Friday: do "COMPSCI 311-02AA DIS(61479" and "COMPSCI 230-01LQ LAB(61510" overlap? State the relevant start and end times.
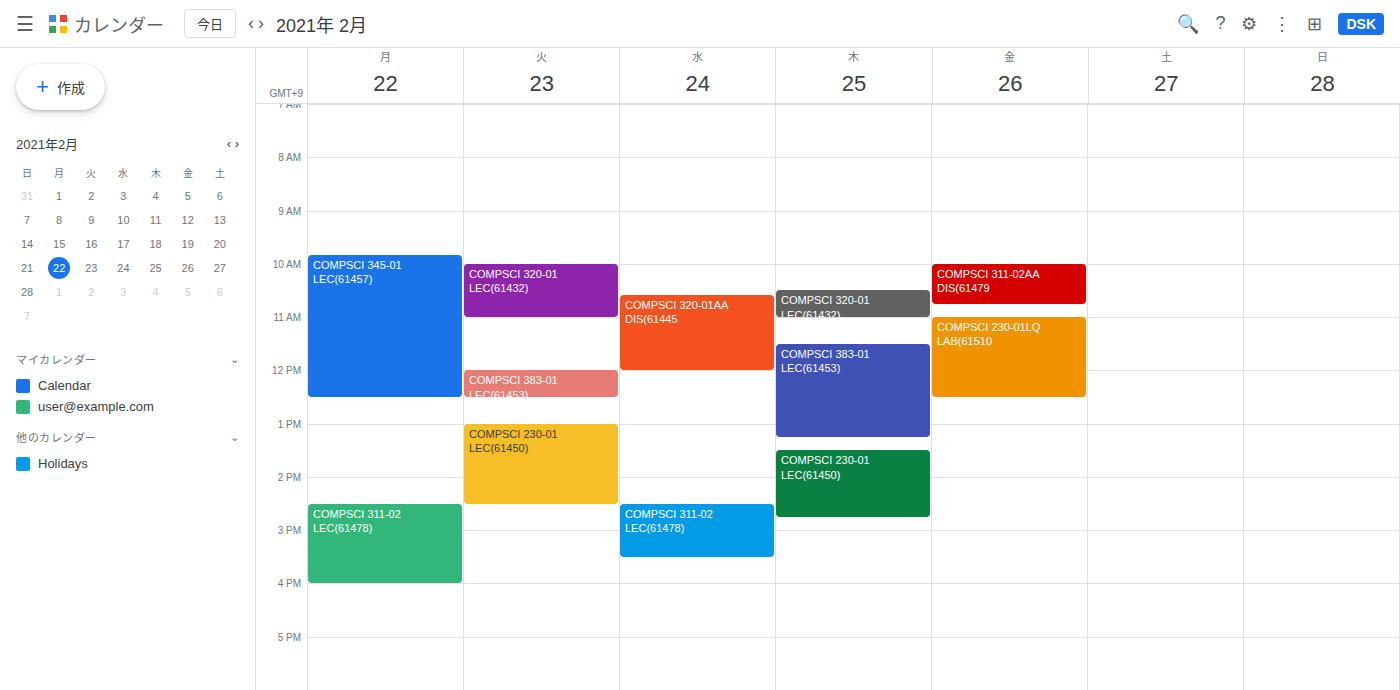
"COMPSCI 311-02AA DIS(61479" ends at 10:45 AM and "COMPSCI 230-01LQ LAB(61510" starts at 11:00 AM -- no overlap.